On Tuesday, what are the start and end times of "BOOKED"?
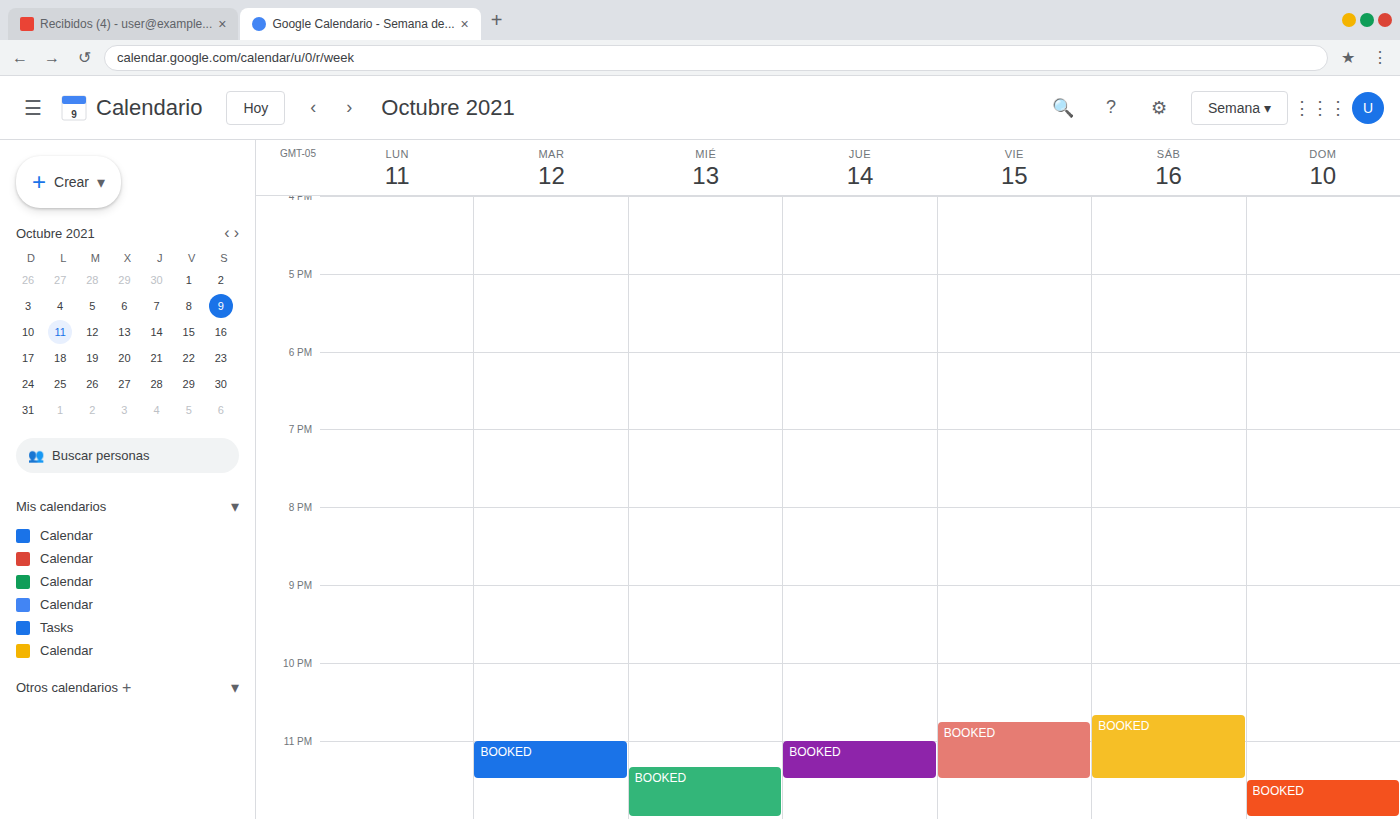
23:00 to 23:30